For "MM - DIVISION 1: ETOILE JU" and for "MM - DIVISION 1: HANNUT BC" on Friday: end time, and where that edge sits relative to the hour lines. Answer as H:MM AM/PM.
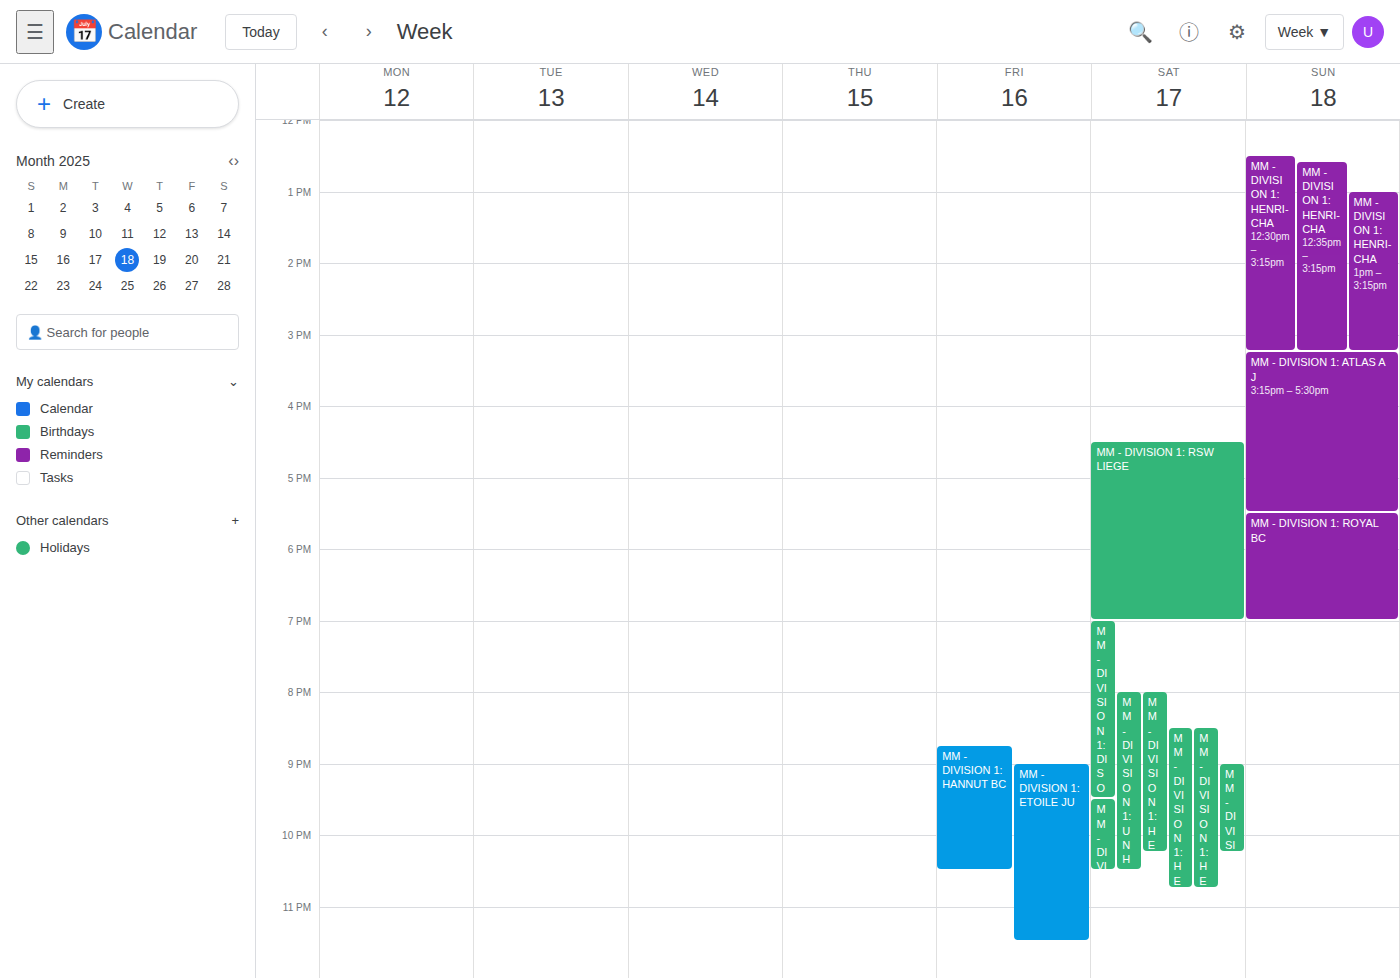
"MM - DIVISION 1: ETOILE JU": 11:30 PM, halfway between the 11 PM and 12 AM lines. "MM - DIVISION 1: HANNUT BC": 10:30 PM, halfway between the 10 PM and 11 PM lines.